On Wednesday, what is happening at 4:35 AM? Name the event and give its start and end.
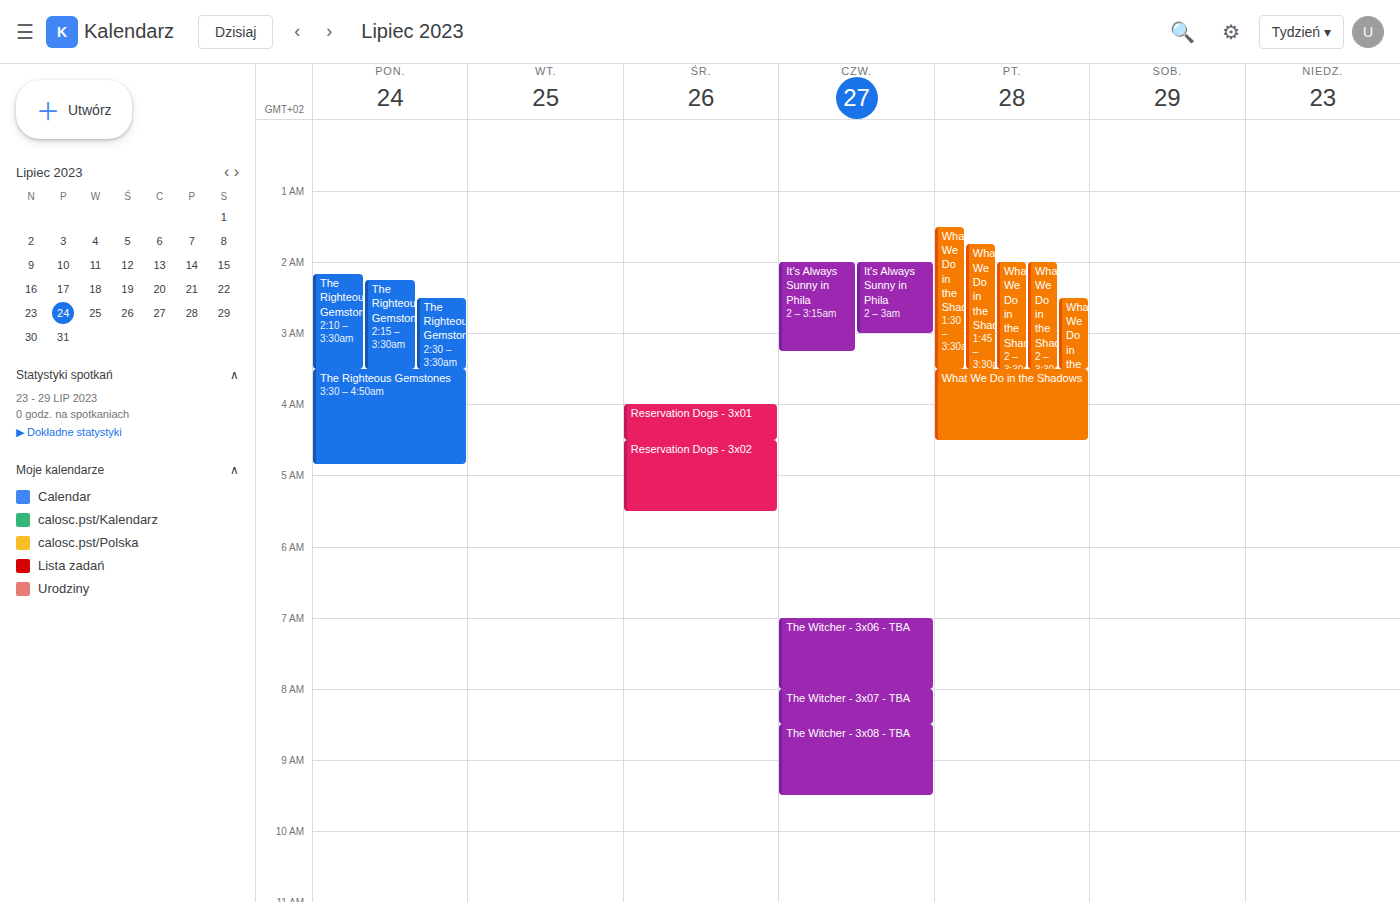
"Reservation Dogs - 3x02", 4:30 AM to 5:30 AM